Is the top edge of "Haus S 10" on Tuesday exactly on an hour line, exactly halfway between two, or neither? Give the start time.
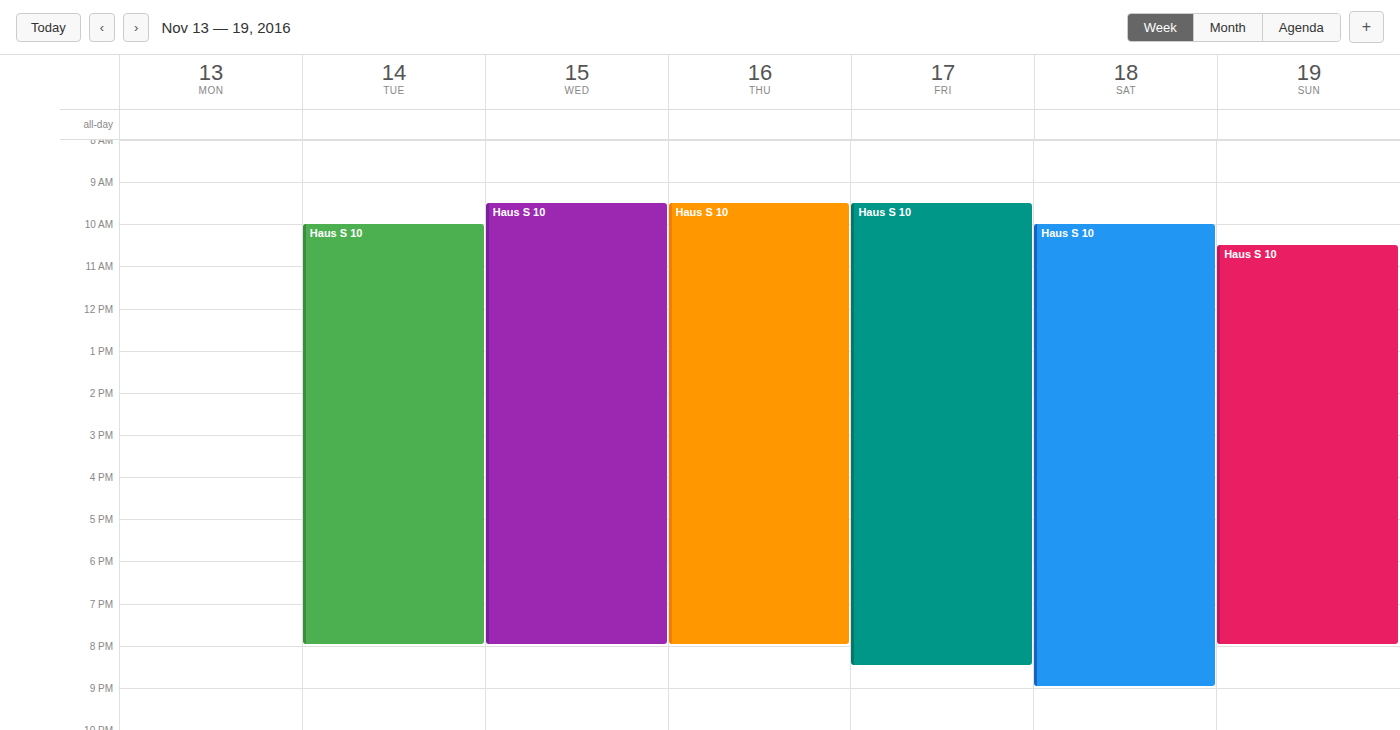
10:00 AM -- exactly on the 10 AM line.